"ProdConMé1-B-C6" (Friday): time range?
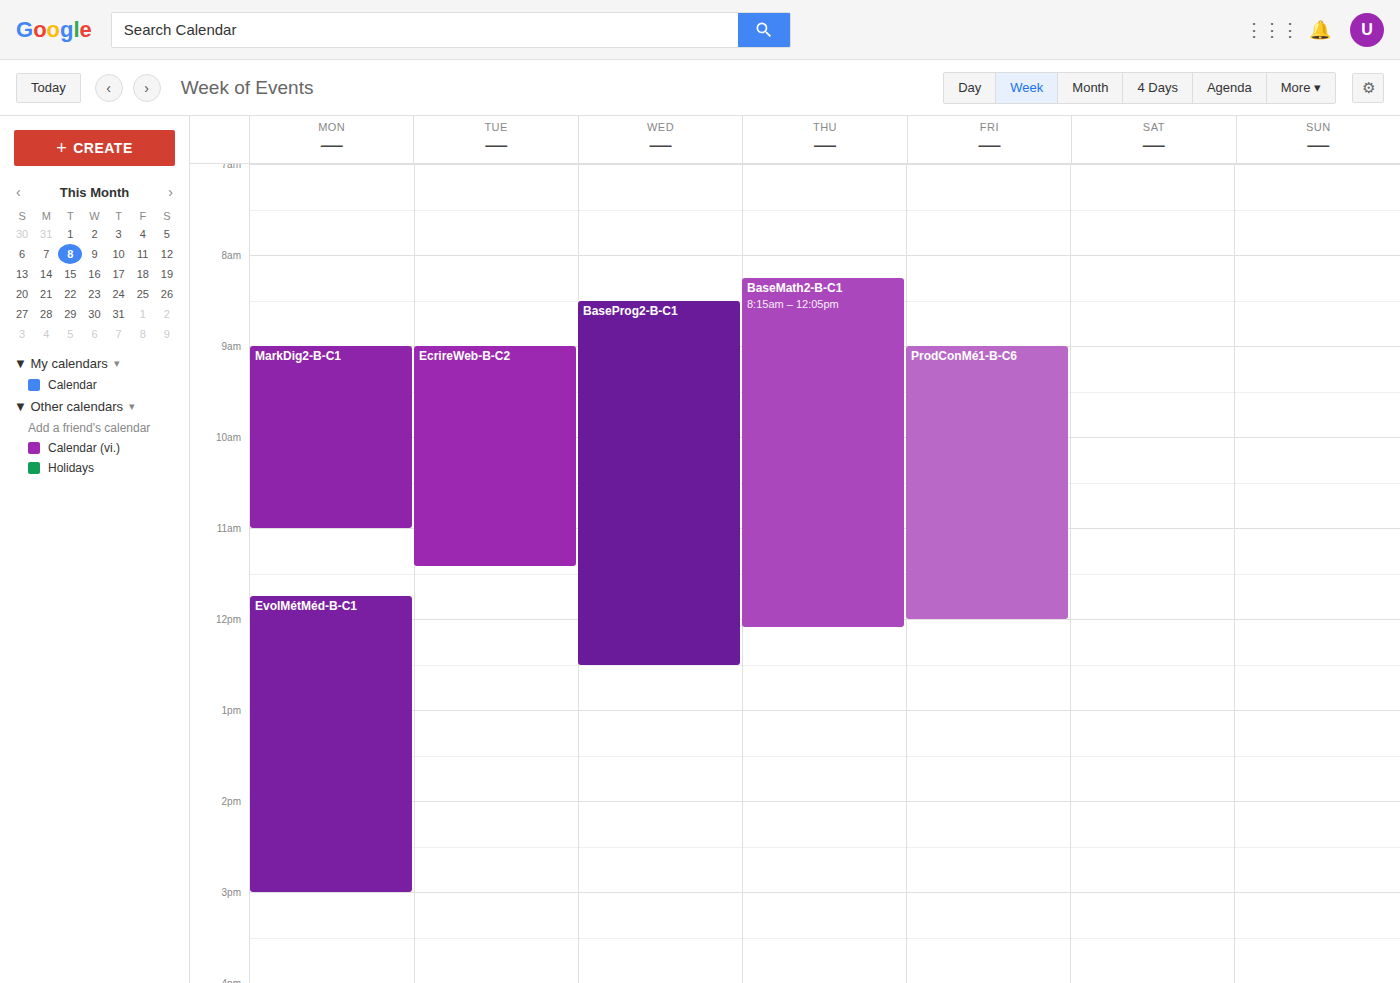
9:00 AM to 12:00 PM